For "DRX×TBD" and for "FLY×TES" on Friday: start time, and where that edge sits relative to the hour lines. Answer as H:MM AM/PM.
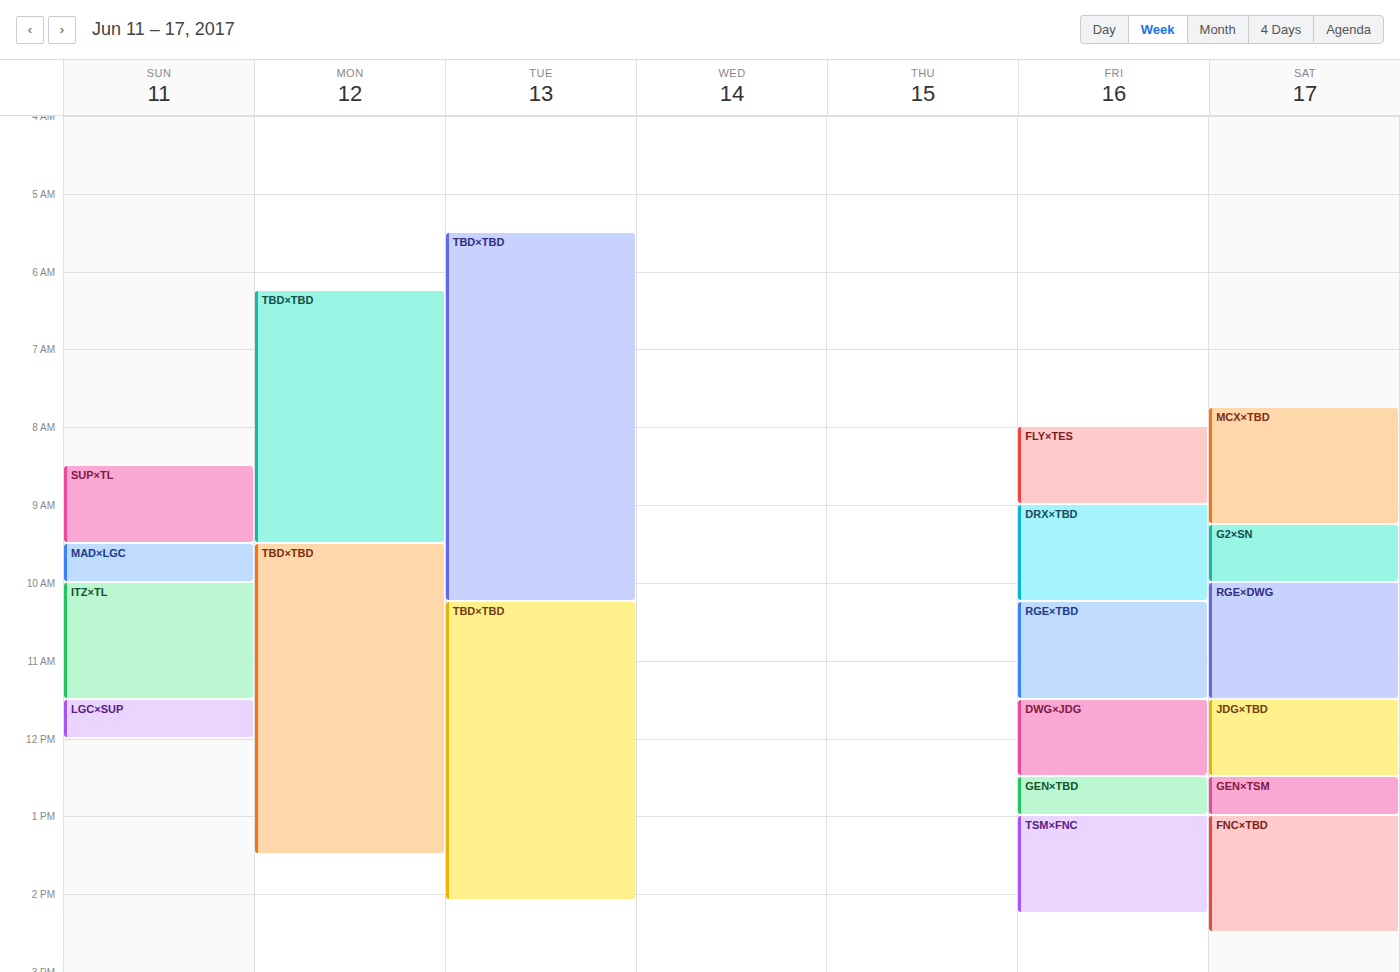
"DRX×TBD": 9:00 AM, exactly on the 9 AM line. "FLY×TES": 8:00 AM, exactly on the 8 AM line.